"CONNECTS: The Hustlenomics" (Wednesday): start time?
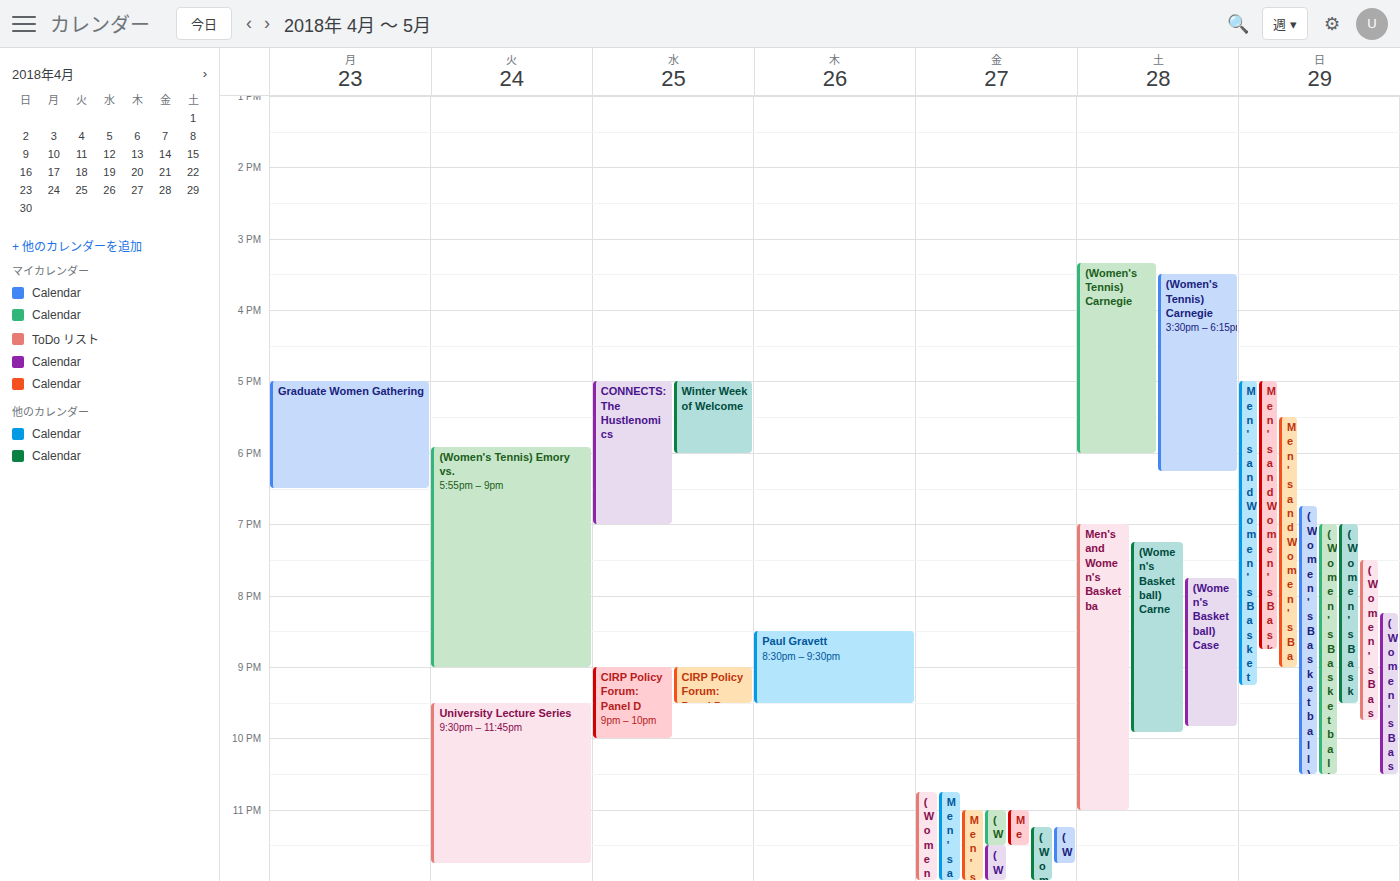
5:00 PM